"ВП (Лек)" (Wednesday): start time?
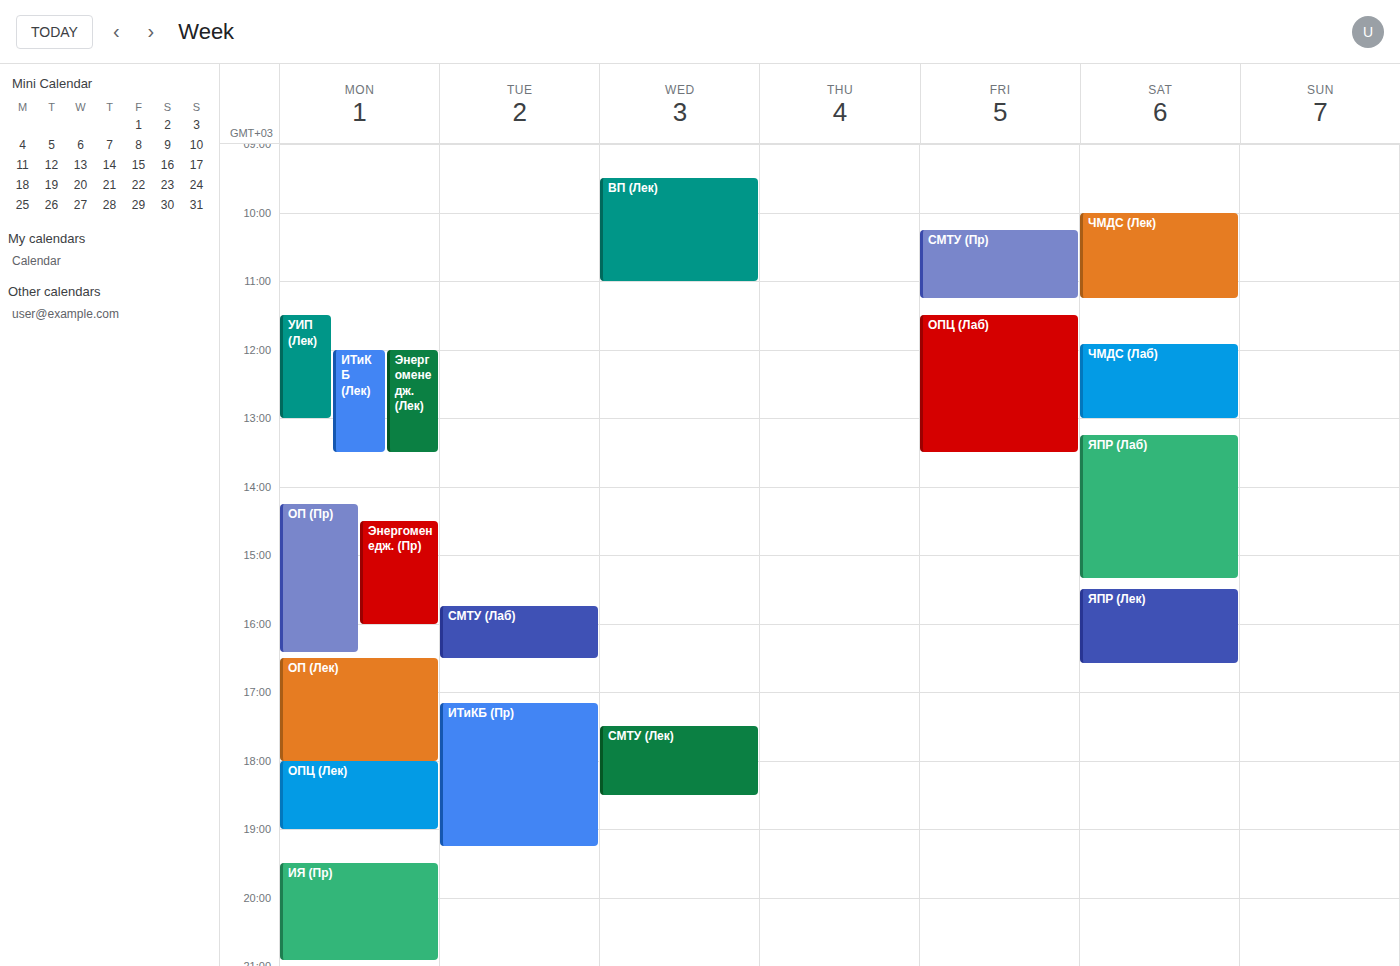
9:30 AM